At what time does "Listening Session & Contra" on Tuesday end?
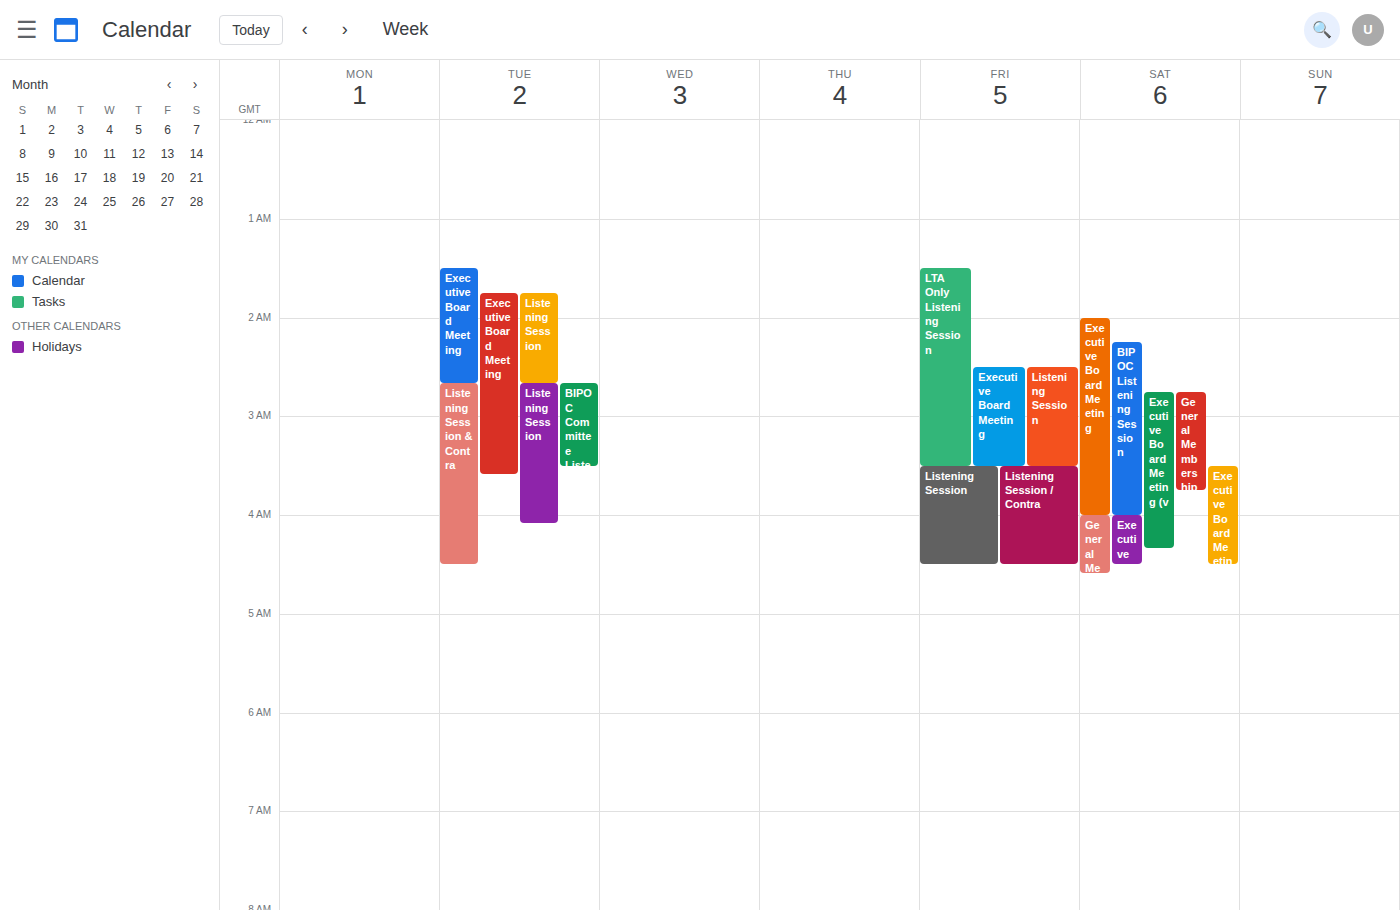
4:30 AM